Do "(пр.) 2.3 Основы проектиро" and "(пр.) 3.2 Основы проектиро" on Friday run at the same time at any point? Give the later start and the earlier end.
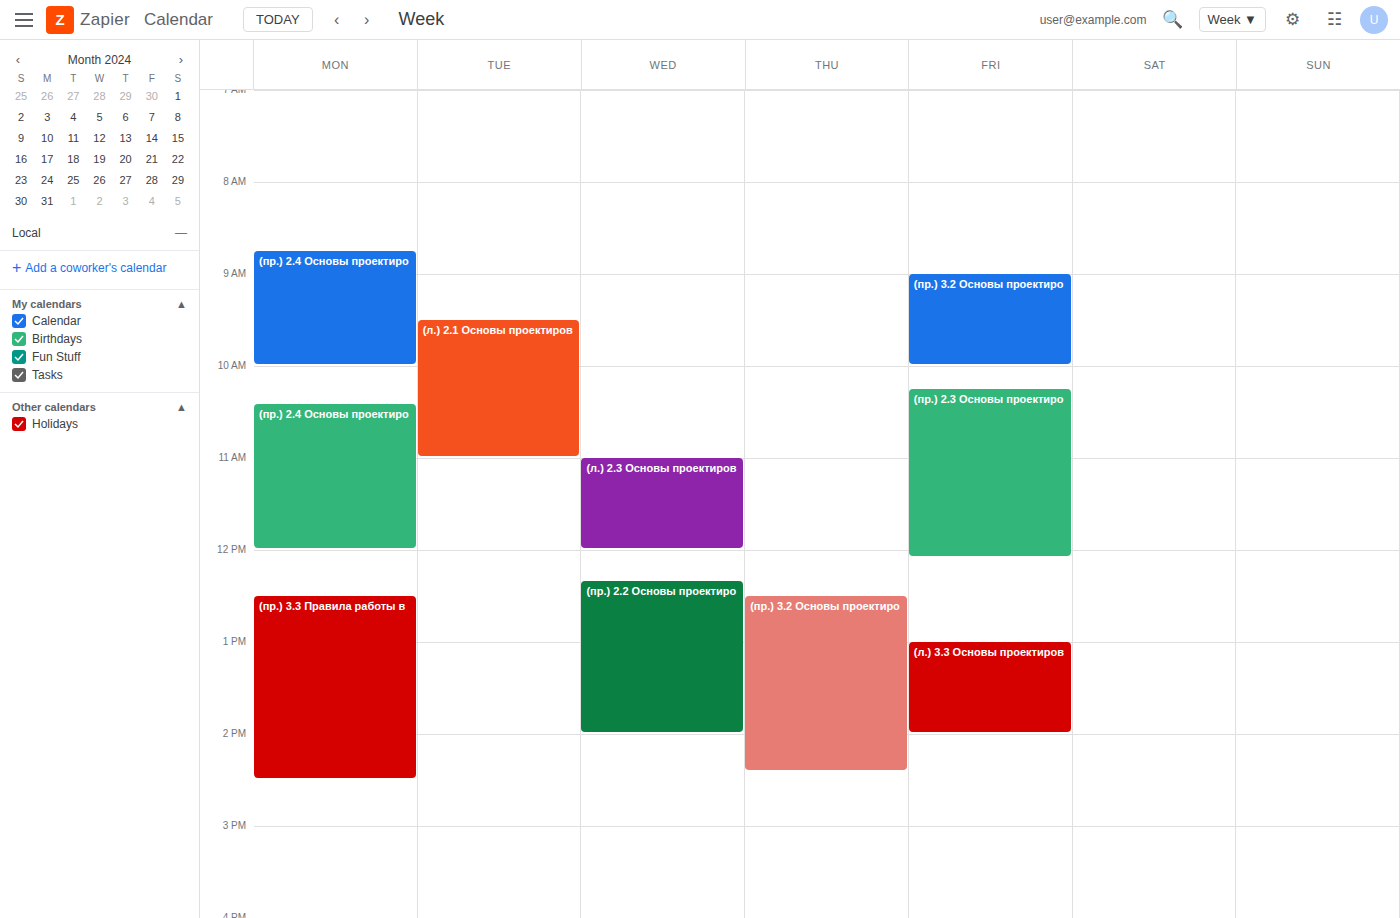
"(пр.) 3.2 Основы проектиро" ends at 10:00 AM and "(пр.) 2.3 Основы проектиро" starts at 10:15 AM -- no overlap.